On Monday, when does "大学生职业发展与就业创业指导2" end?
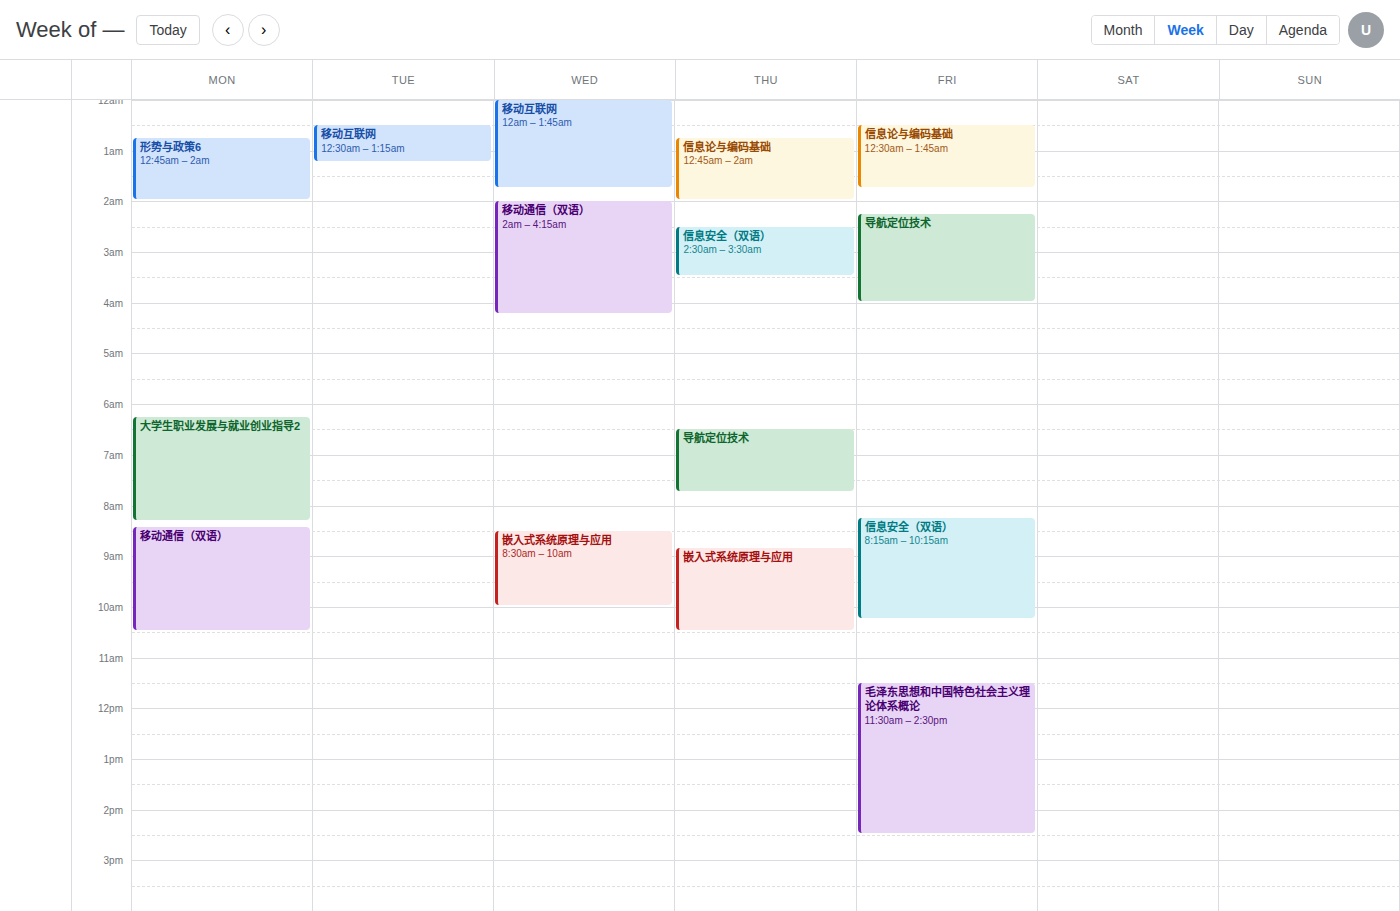
08:20